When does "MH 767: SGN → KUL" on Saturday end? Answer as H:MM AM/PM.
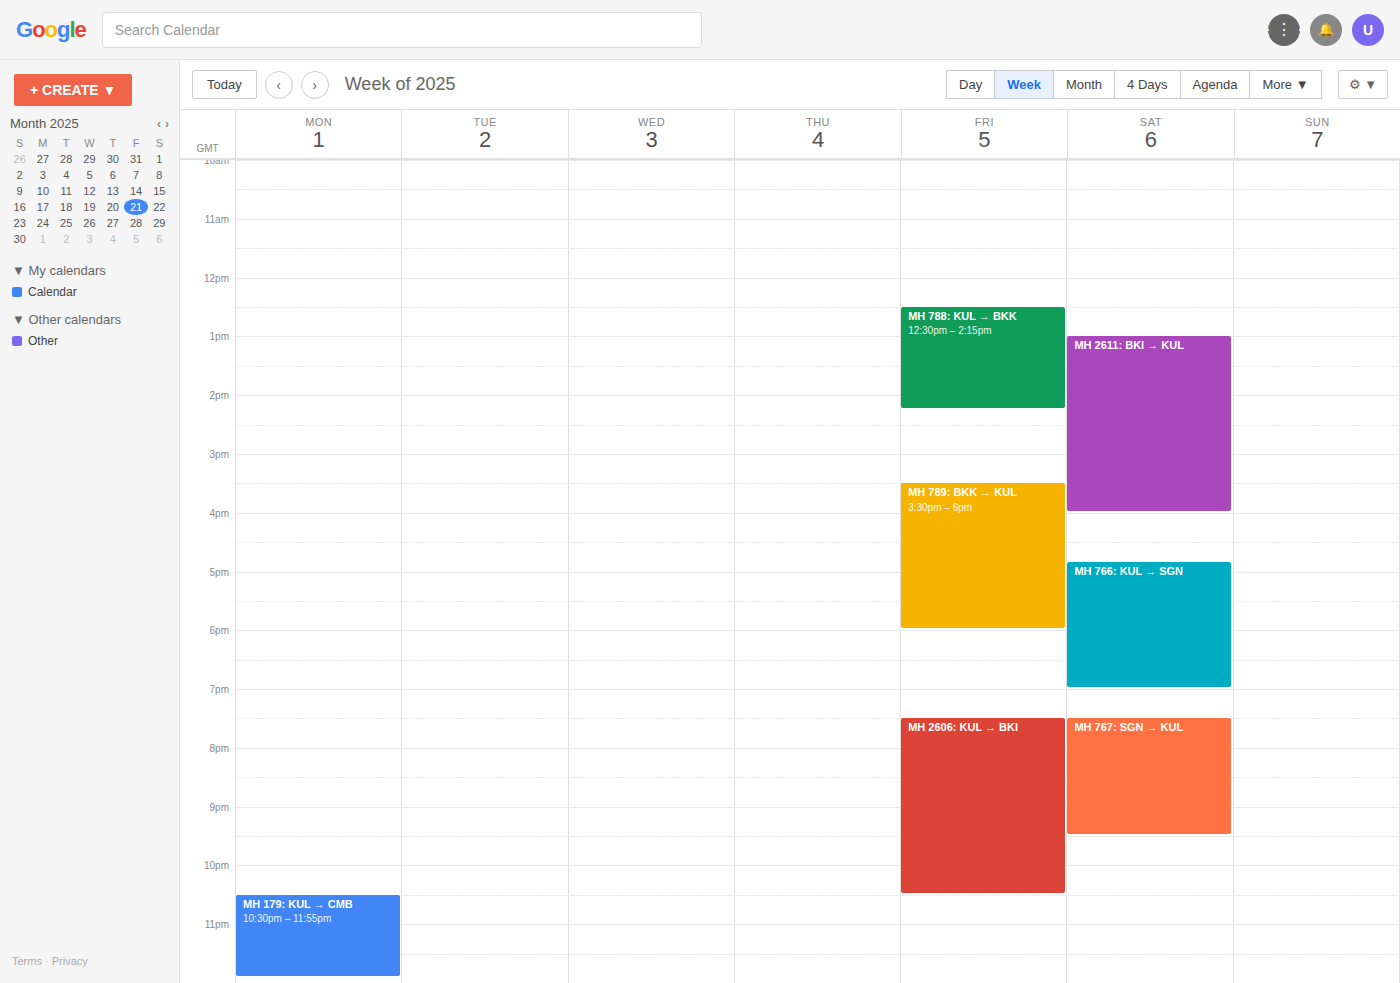
9:30 PM